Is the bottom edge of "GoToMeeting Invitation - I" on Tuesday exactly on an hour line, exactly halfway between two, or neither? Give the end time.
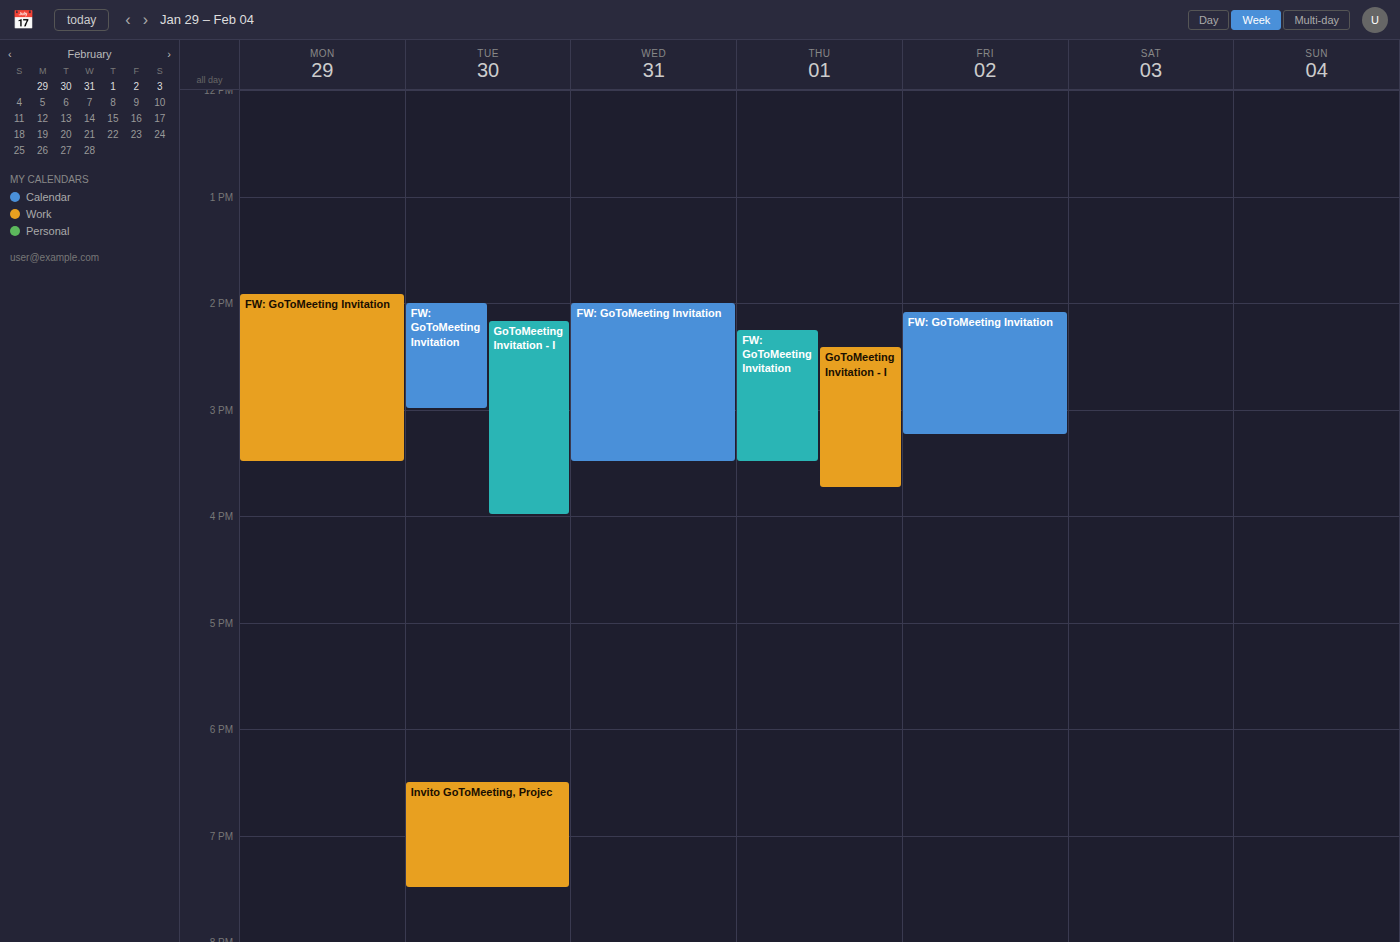
4:00 PM -- exactly on the 4 PM line.